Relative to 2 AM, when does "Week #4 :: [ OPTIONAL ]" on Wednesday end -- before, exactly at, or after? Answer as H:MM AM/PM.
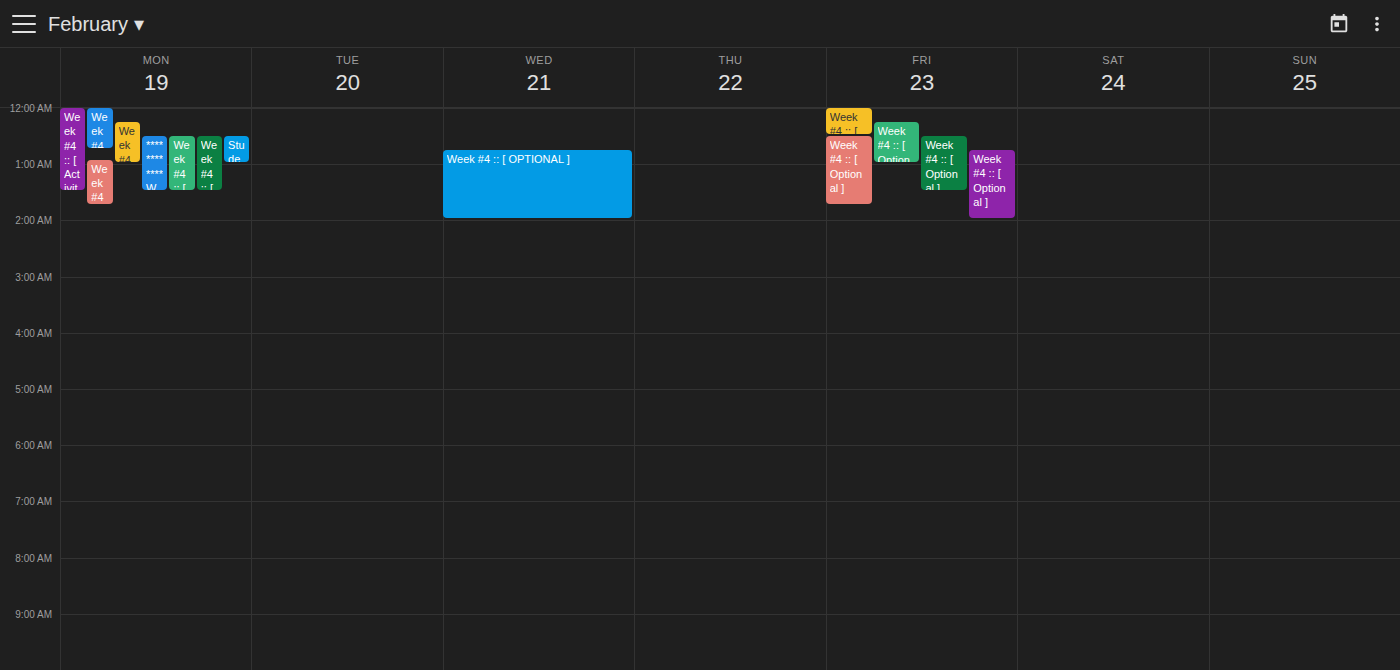
2:00 AM -- exactly at 2 AM, on the 2 AM line.